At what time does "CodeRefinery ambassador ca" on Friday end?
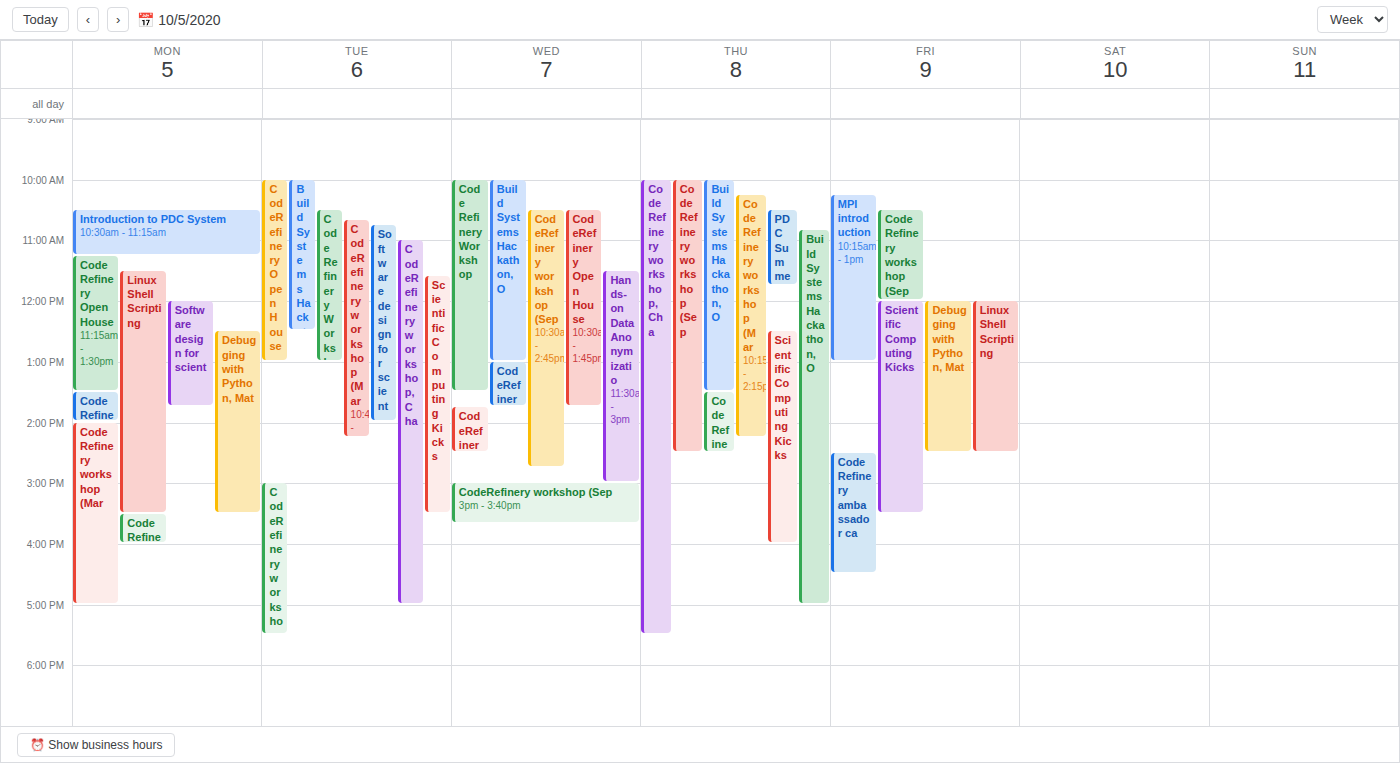
4:30 PM